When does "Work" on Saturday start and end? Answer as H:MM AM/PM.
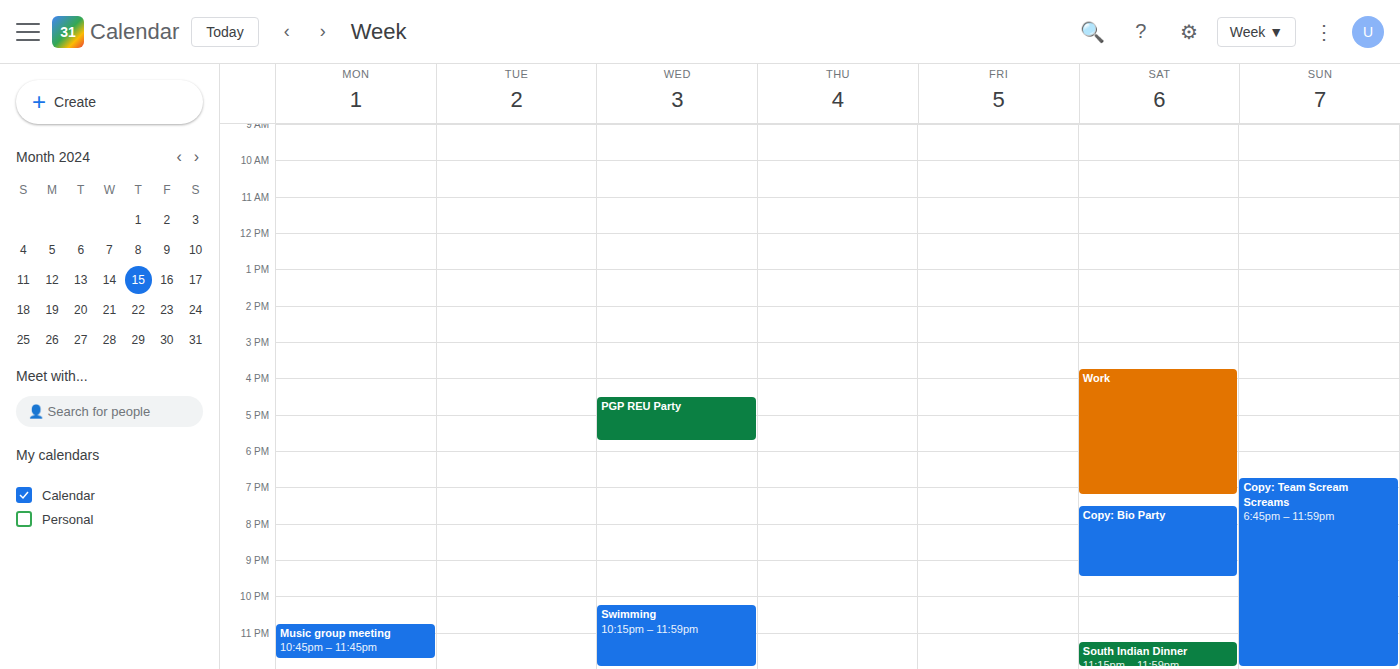
3:45 PM to 7:15 PM